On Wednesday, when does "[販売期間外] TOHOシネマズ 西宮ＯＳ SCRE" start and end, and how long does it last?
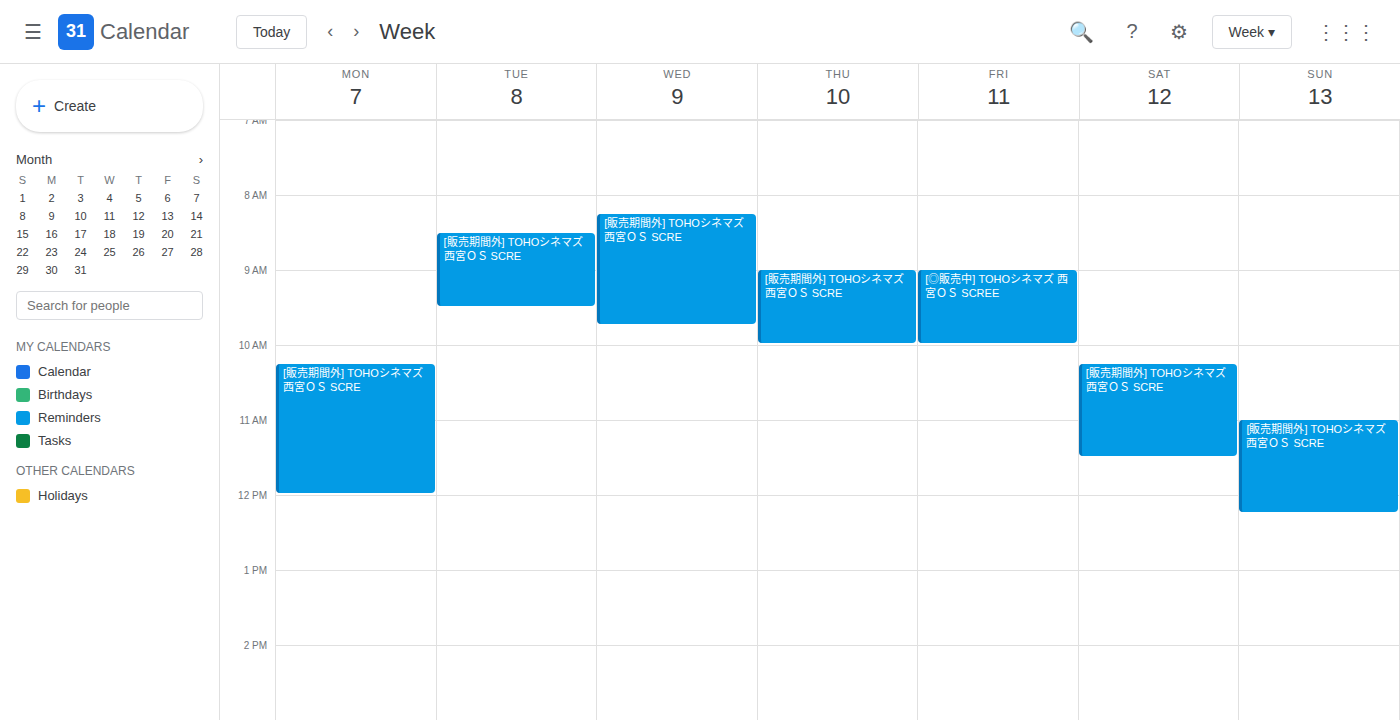
8:15 AM to 9:45 AM, 1 hour 30 minutes